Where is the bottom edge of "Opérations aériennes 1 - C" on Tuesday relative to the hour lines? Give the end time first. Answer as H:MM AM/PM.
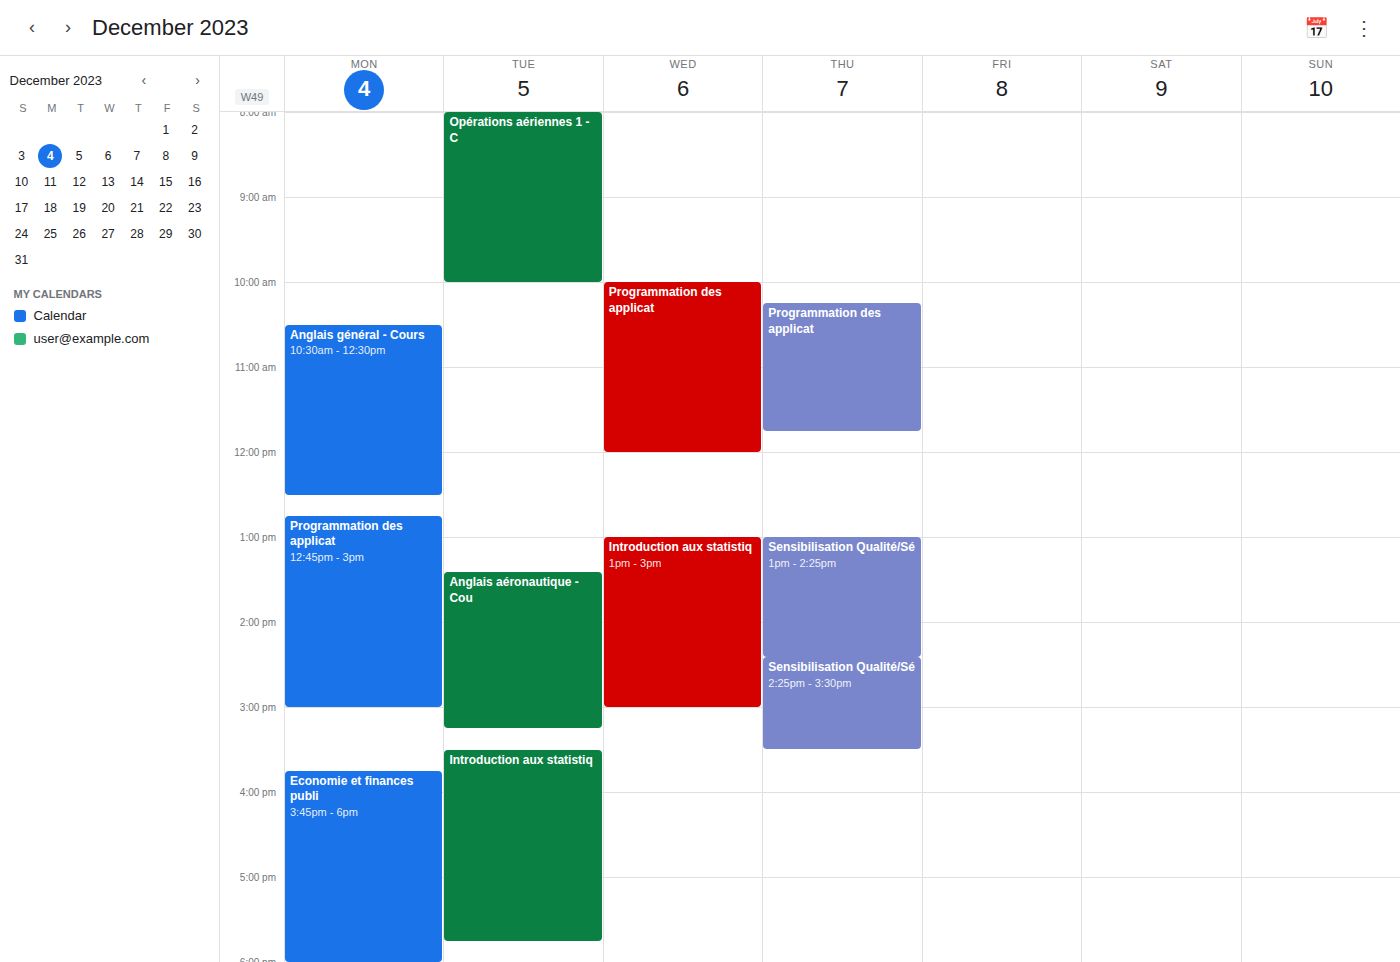
10:00 AM -- exactly on the 10 AM line.